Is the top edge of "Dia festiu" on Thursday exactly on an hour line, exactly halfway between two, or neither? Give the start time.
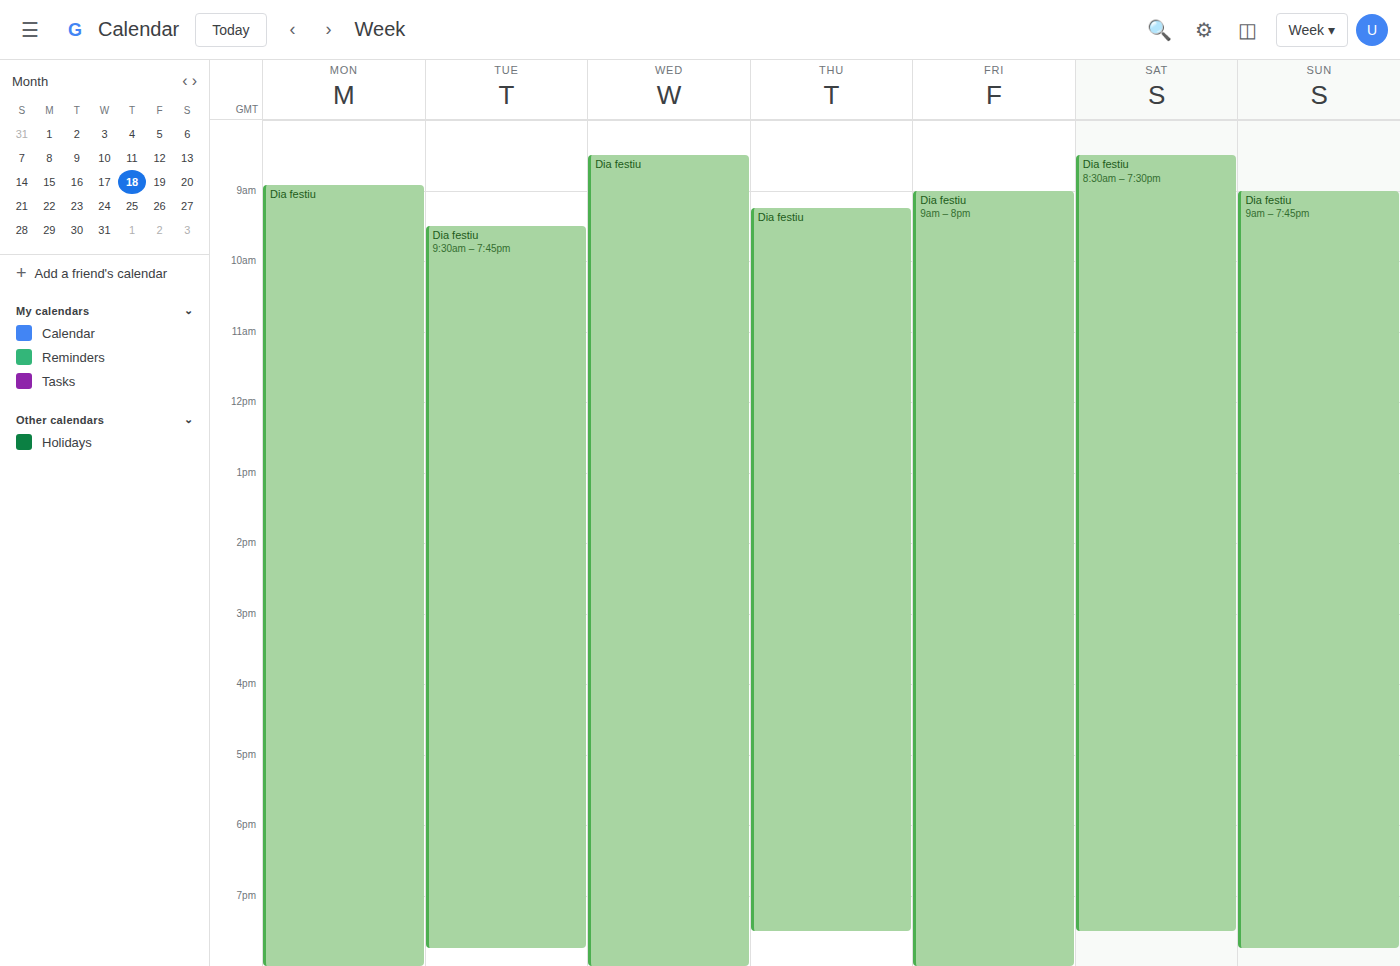
9:15 AM -- neither: a quarter of the way from the 9 AM line to the 10 AM line.